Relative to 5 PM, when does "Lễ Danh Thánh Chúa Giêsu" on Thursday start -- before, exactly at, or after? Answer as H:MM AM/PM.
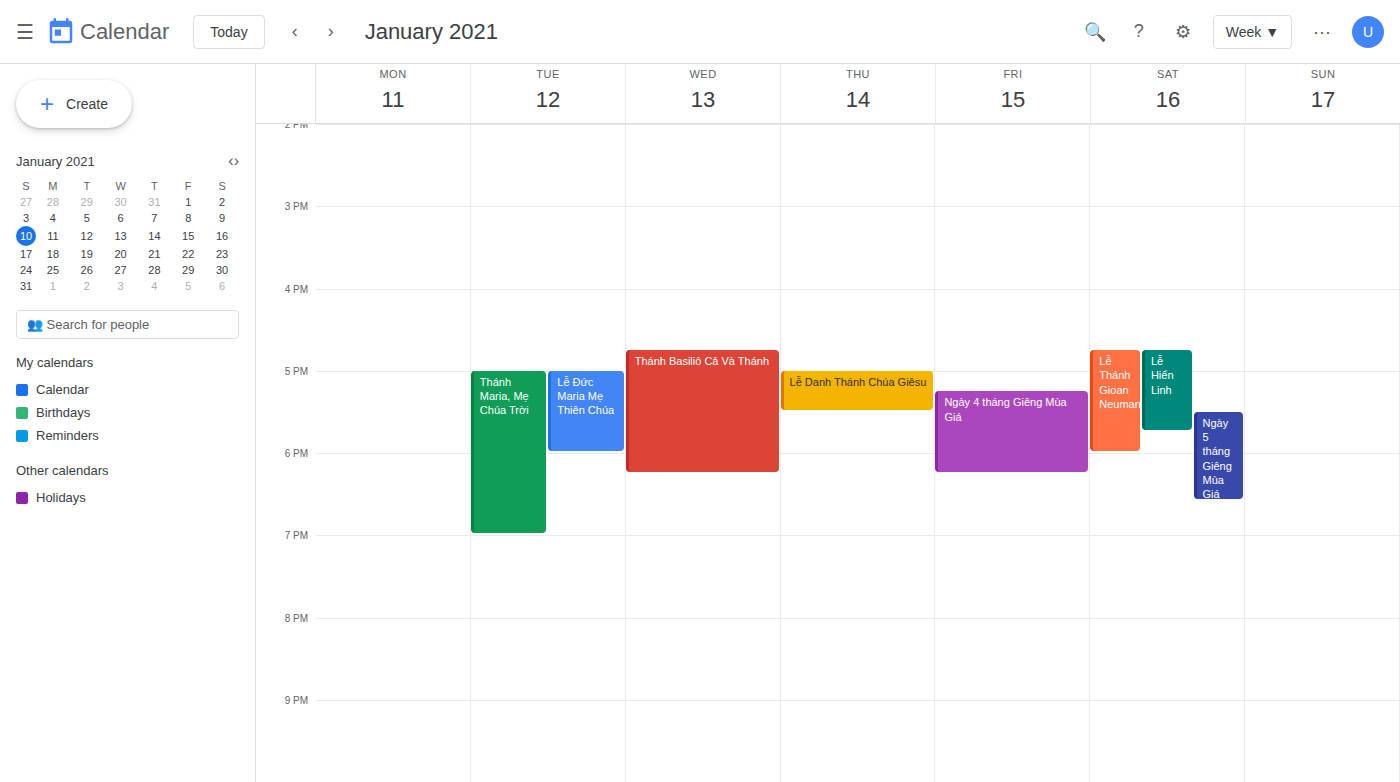
5:00 PM -- exactly at 5 PM, on the 5 PM line.